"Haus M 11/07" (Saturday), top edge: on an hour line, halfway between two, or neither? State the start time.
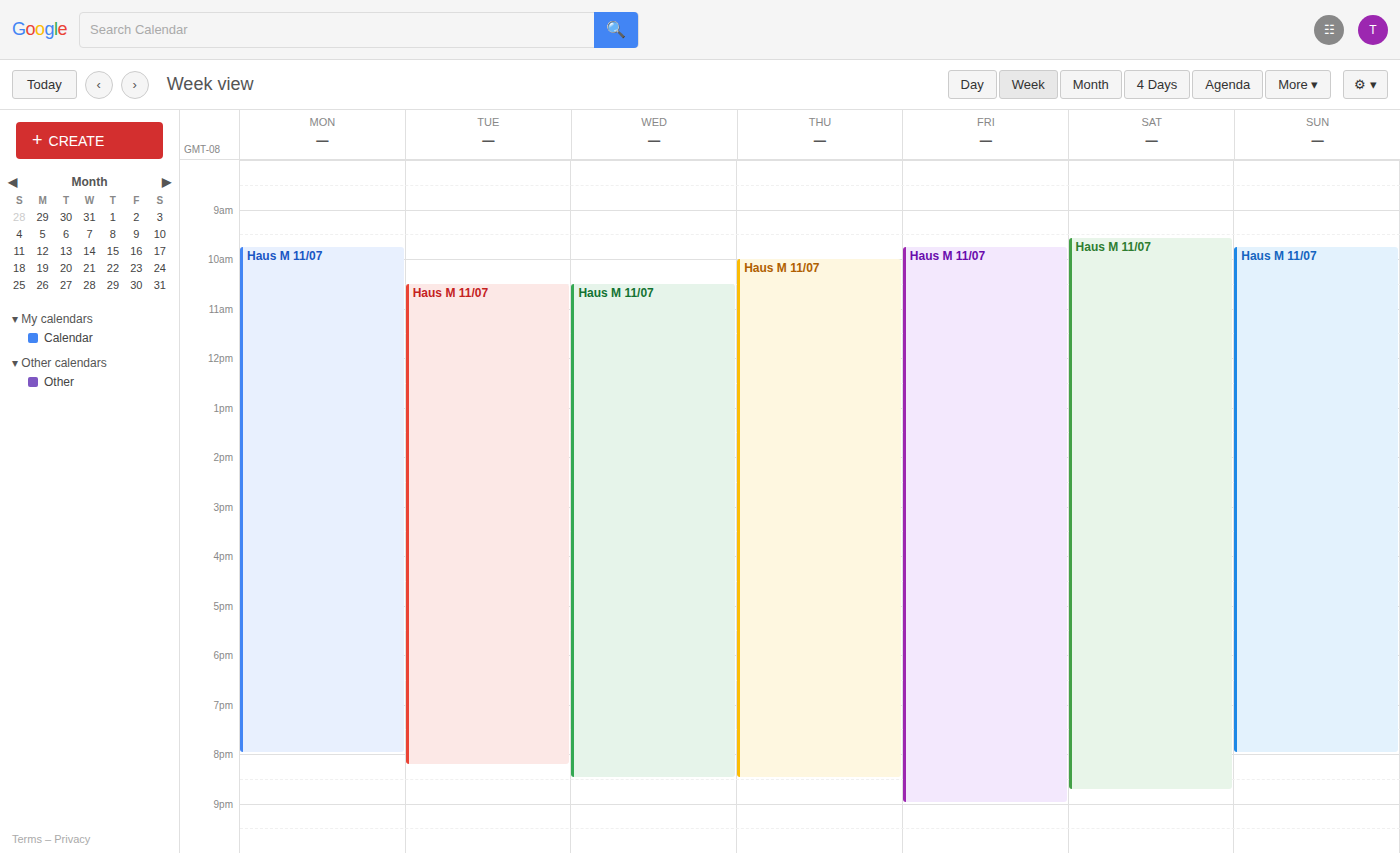
9:35 AM -- neither: 35 minutes below the 9 AM line and 25 minutes above the 10 AM line.